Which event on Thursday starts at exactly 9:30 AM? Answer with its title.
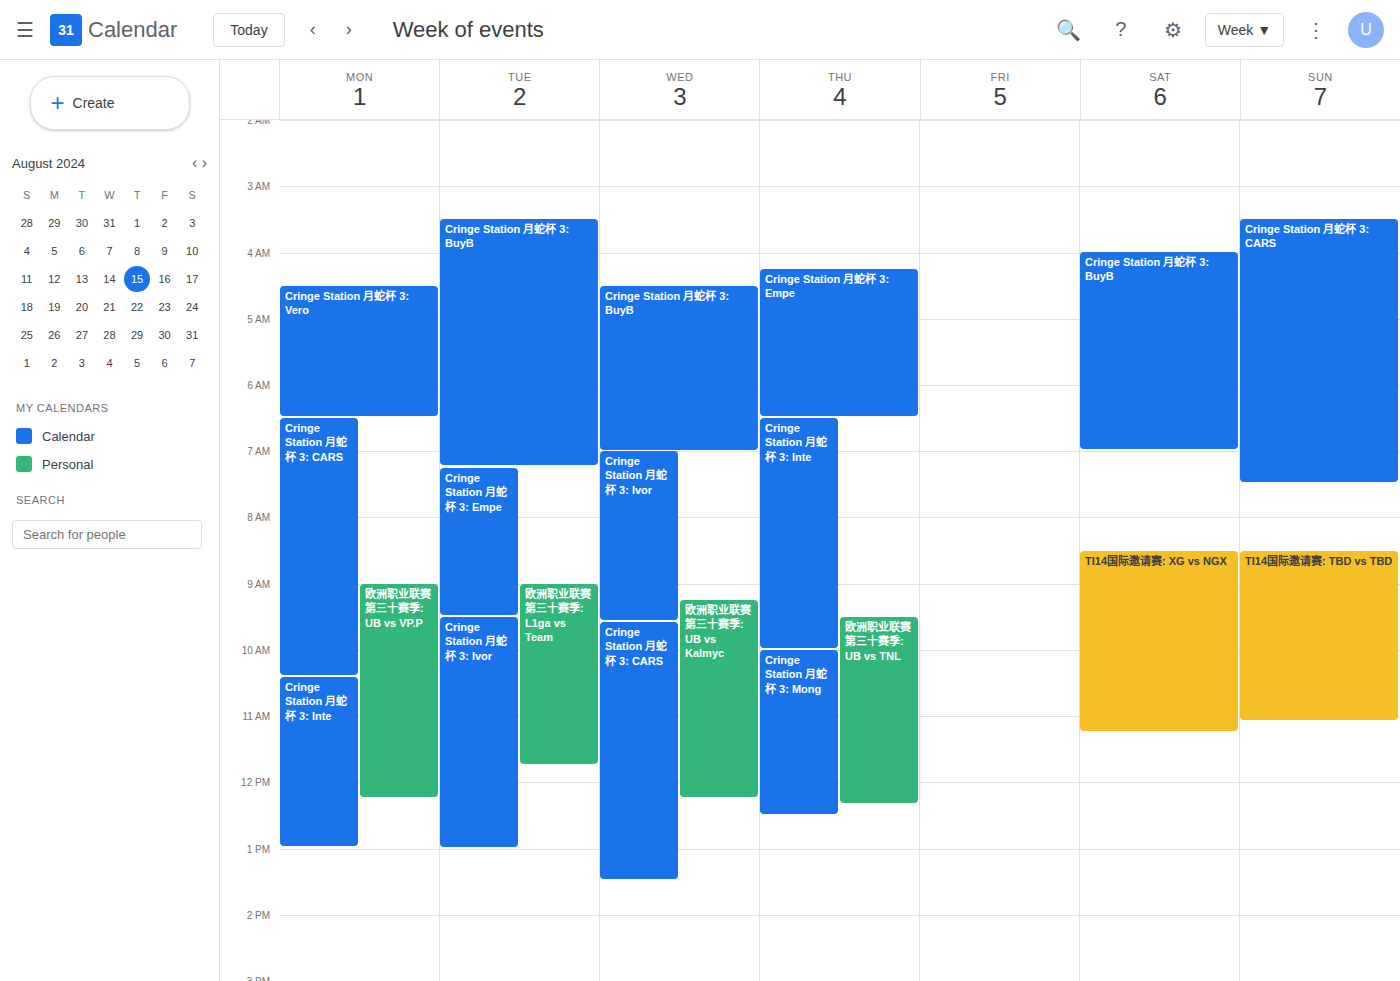
"欧洲职业联赛 第三十赛季: UB vs TNL"